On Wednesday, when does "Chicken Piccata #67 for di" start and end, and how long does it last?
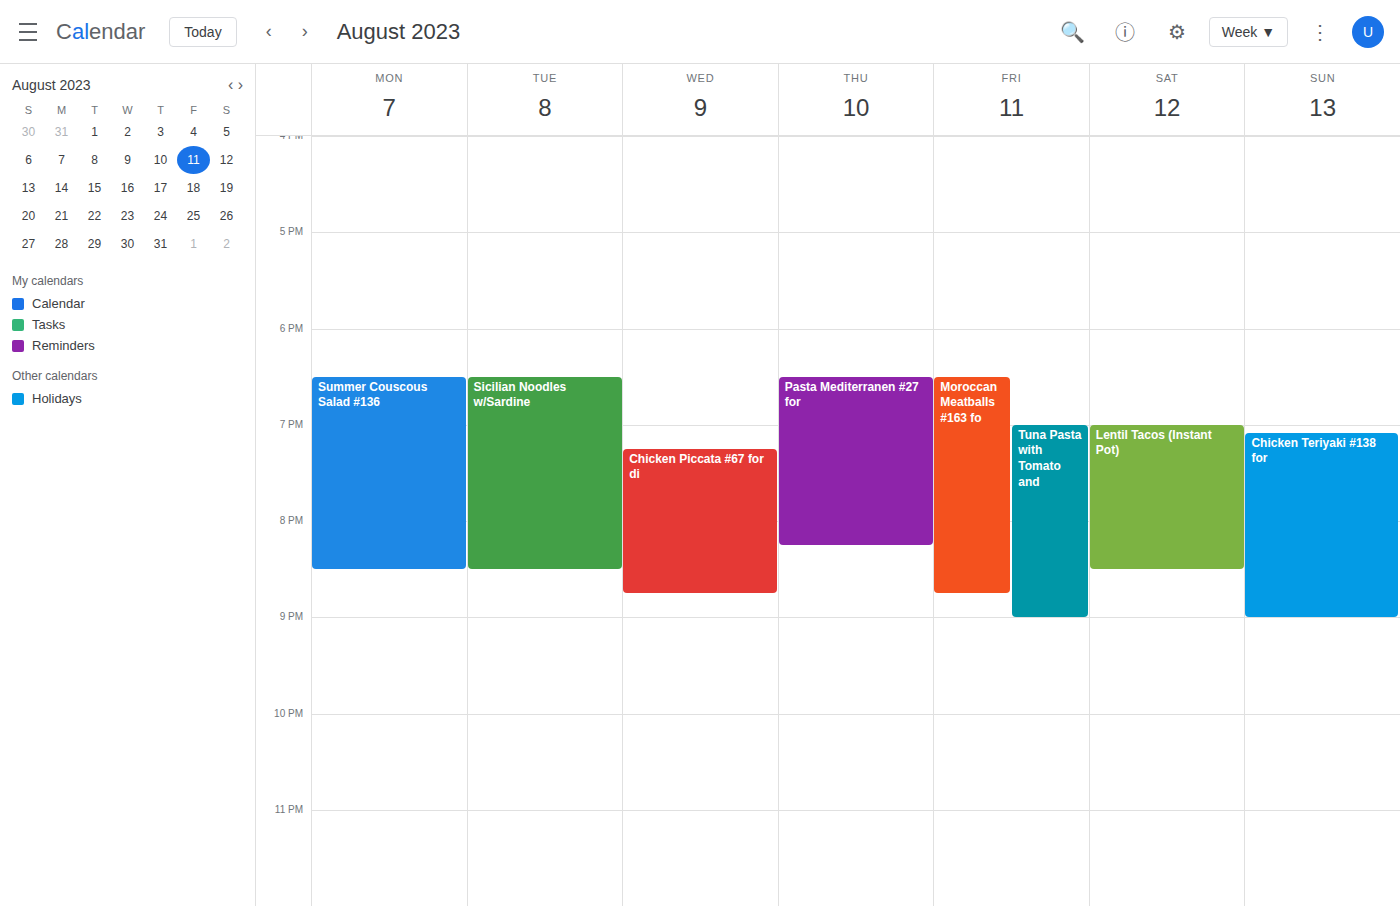
7:15 PM to 8:45 PM, 1 hour 30 minutes